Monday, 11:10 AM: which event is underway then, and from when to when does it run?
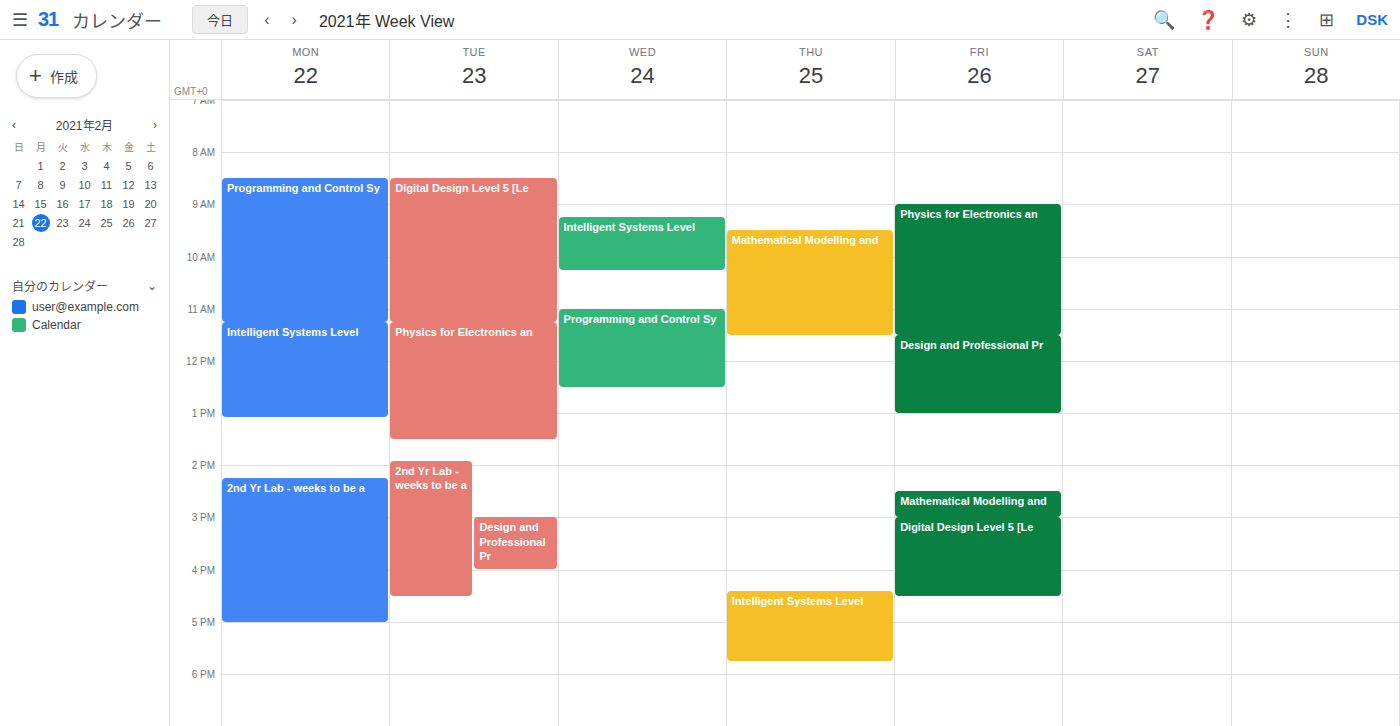
"Programming and Control Sy", 8:30 AM to 11:15 AM